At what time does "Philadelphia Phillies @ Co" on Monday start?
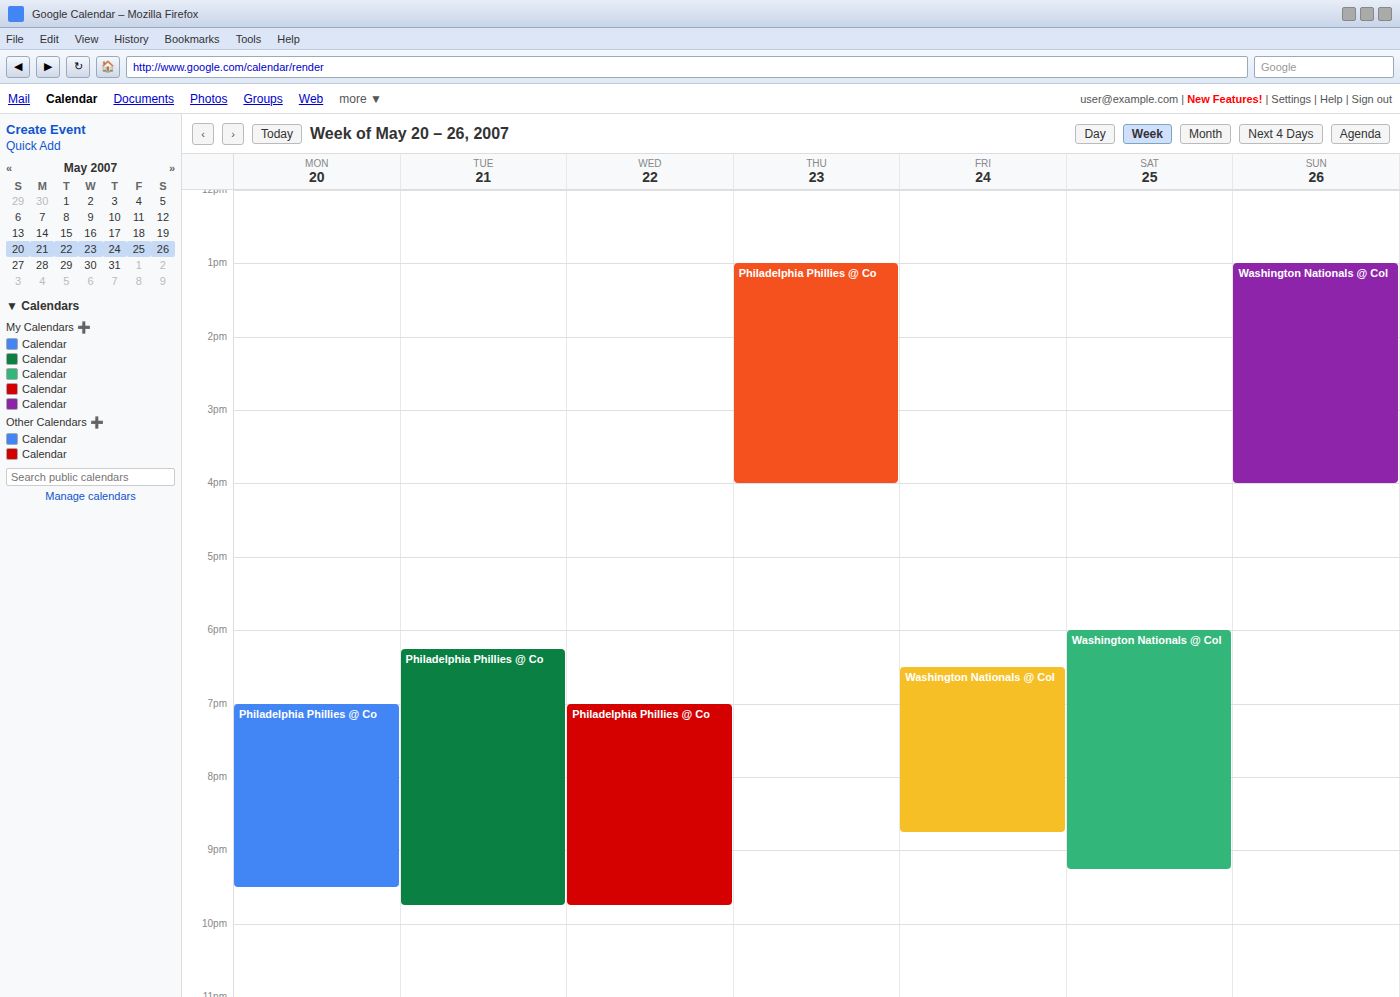
7:00 PM